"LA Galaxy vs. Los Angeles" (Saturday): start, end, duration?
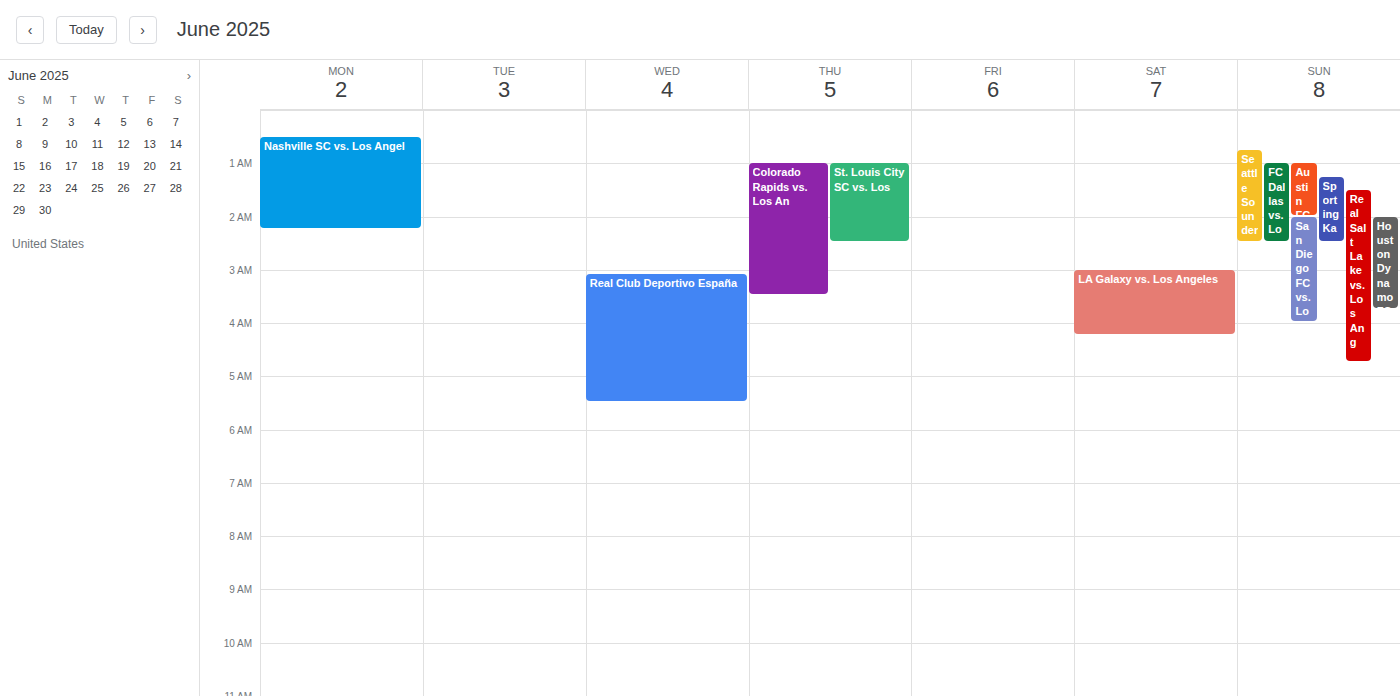
3:00 AM to 4:15 AM, 1 hour 15 minutes